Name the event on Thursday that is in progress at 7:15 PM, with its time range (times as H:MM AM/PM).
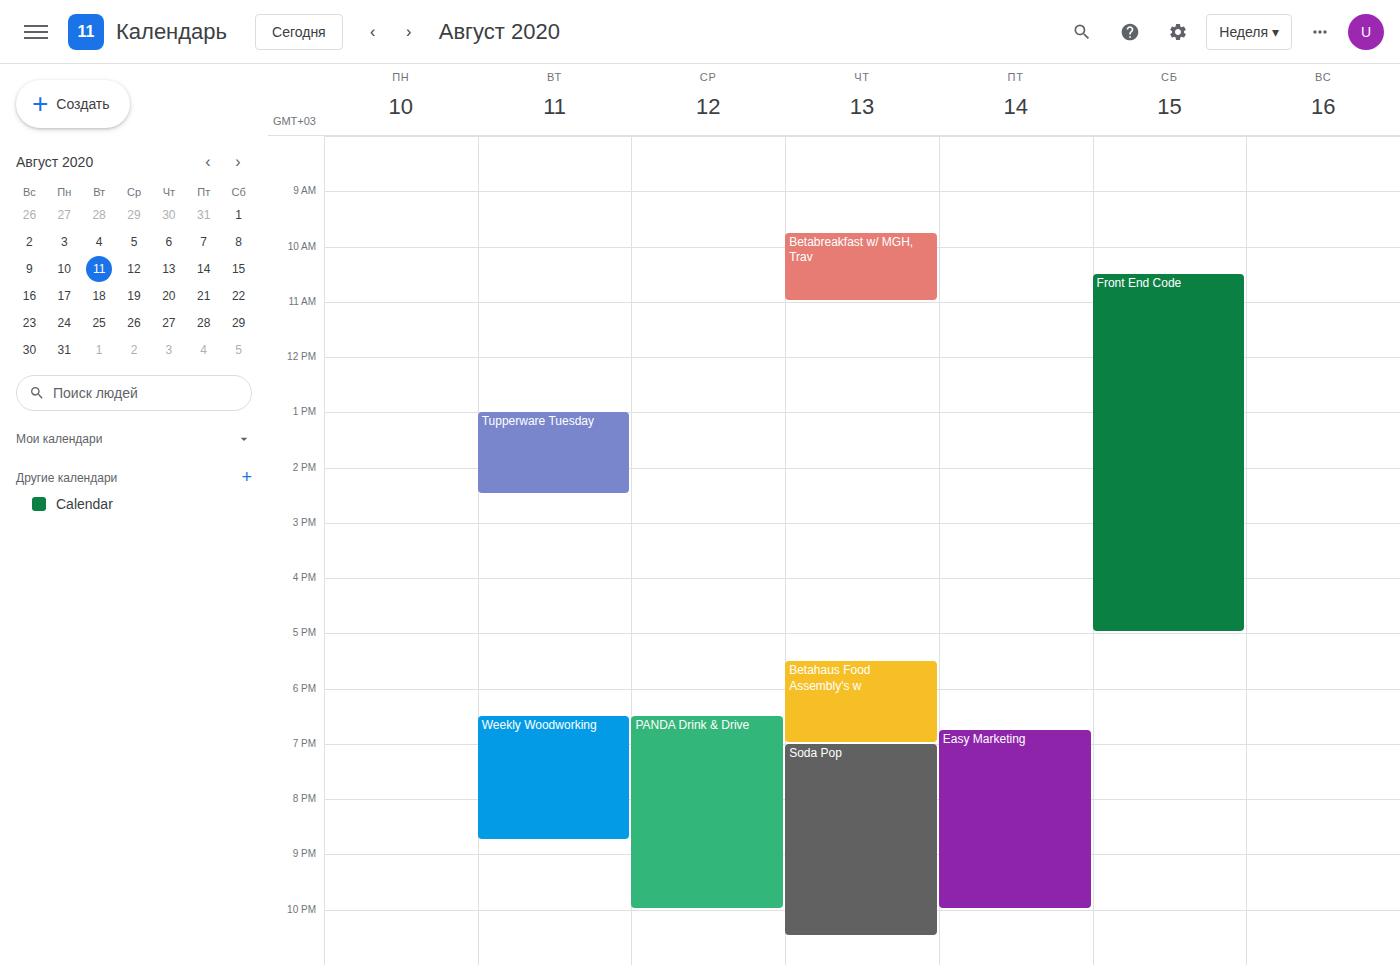
"Soda Pop", 7:00 PM to 10:30 PM